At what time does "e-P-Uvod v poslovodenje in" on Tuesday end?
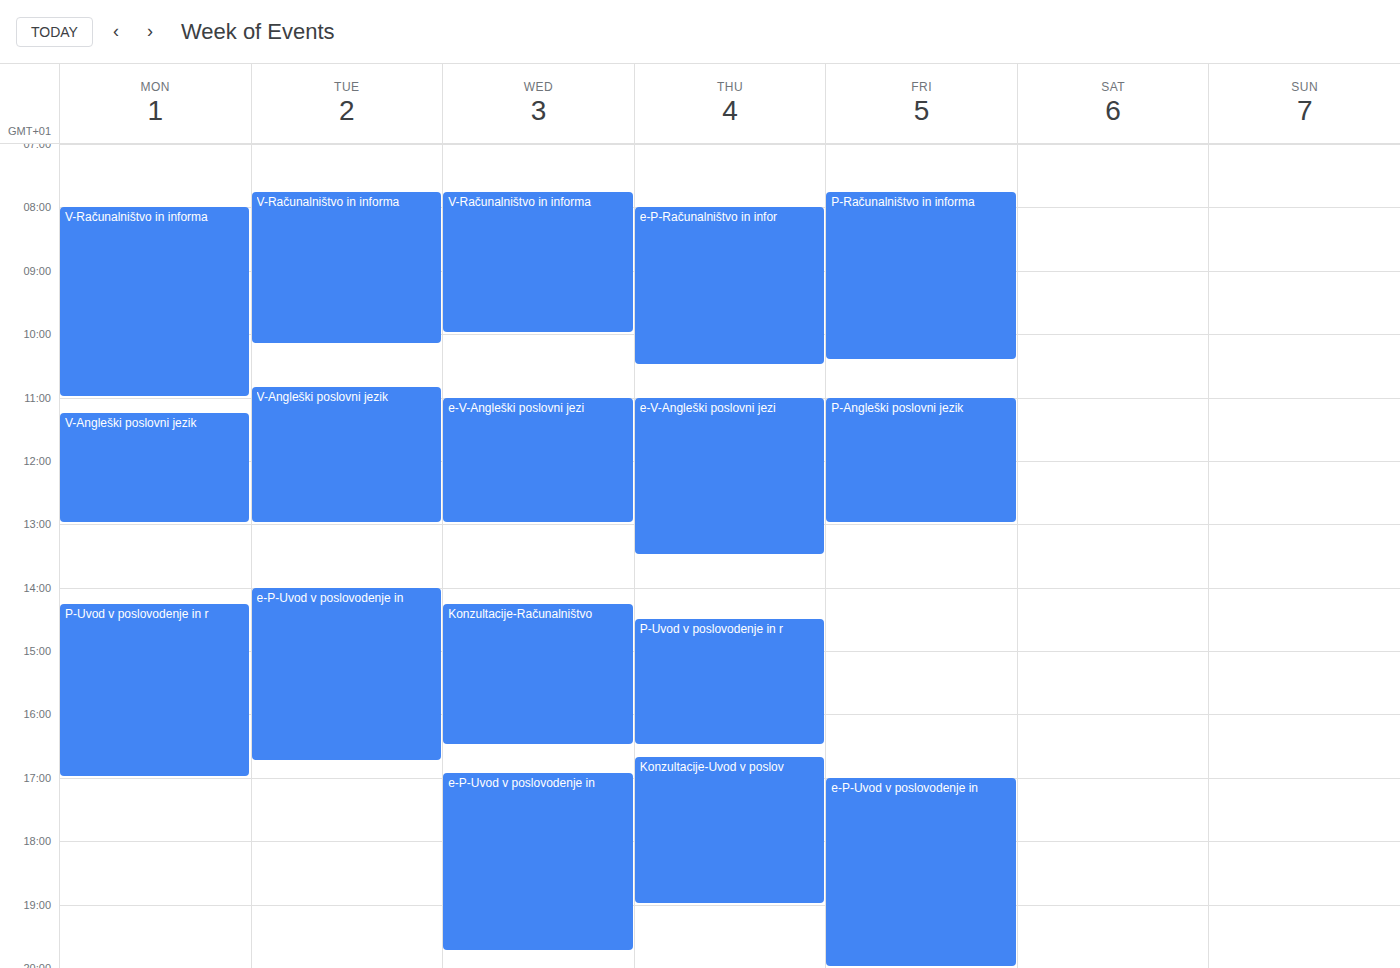
4:45 PM